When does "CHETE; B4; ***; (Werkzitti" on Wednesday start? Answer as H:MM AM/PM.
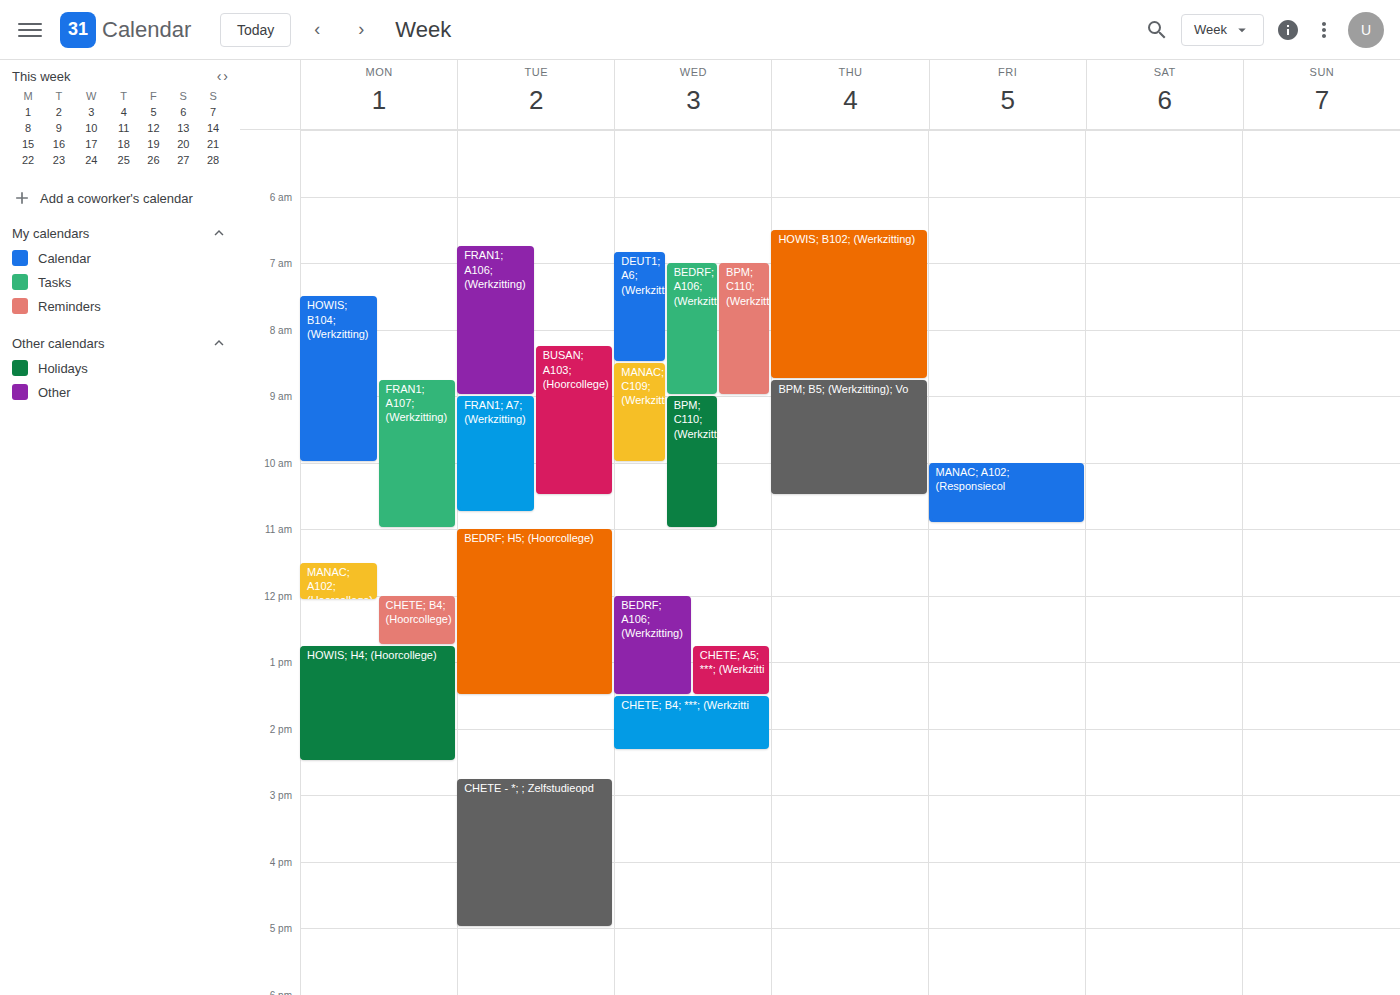
1:30 PM